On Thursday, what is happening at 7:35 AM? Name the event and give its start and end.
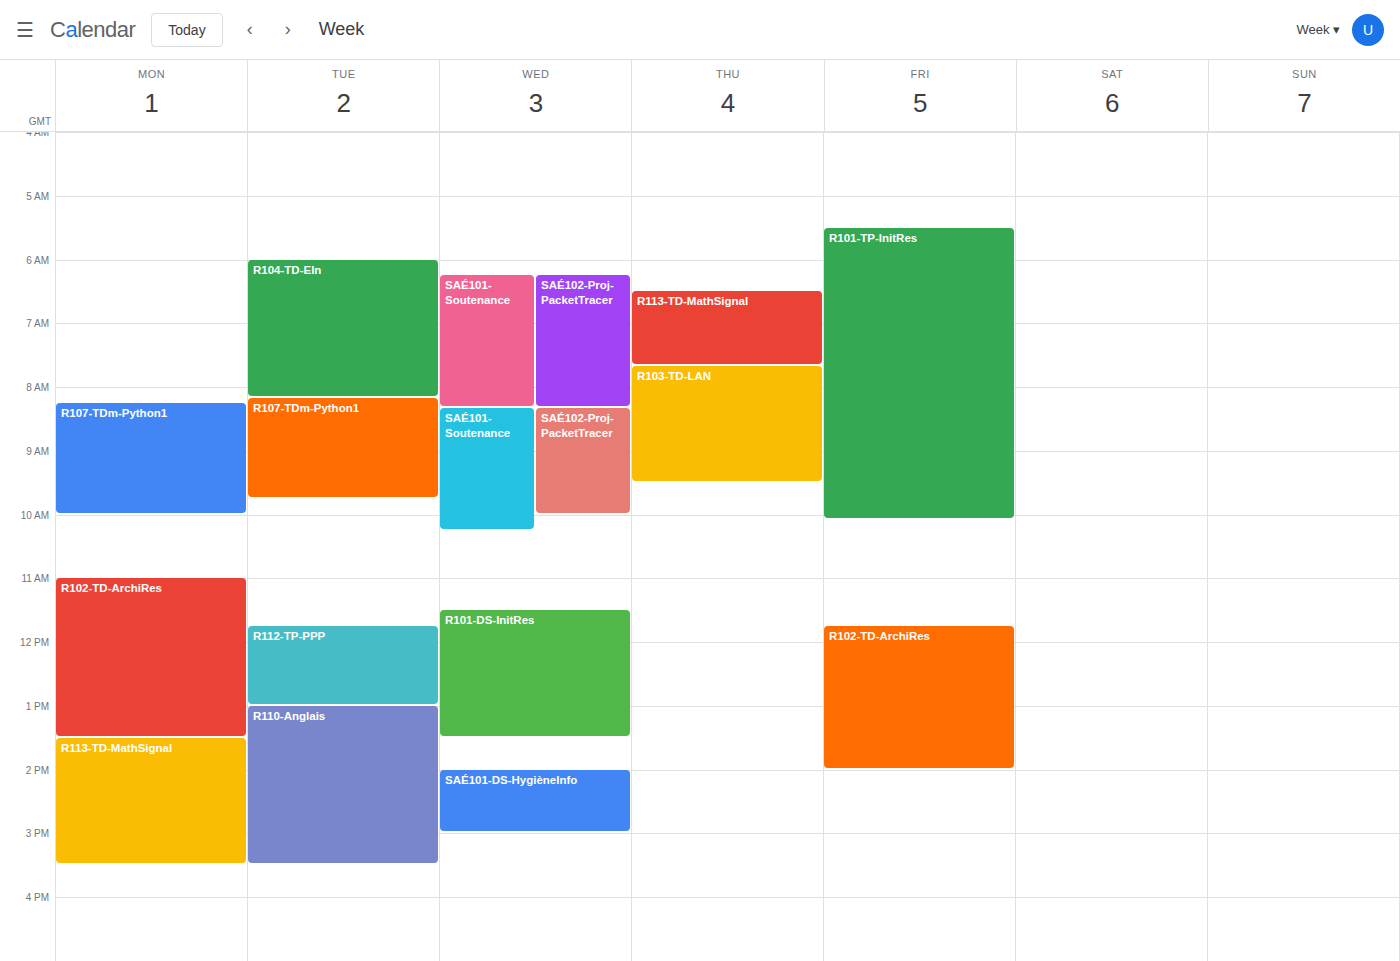
"R113-TD-MathSignal", 6:30 AM to 7:40 AM